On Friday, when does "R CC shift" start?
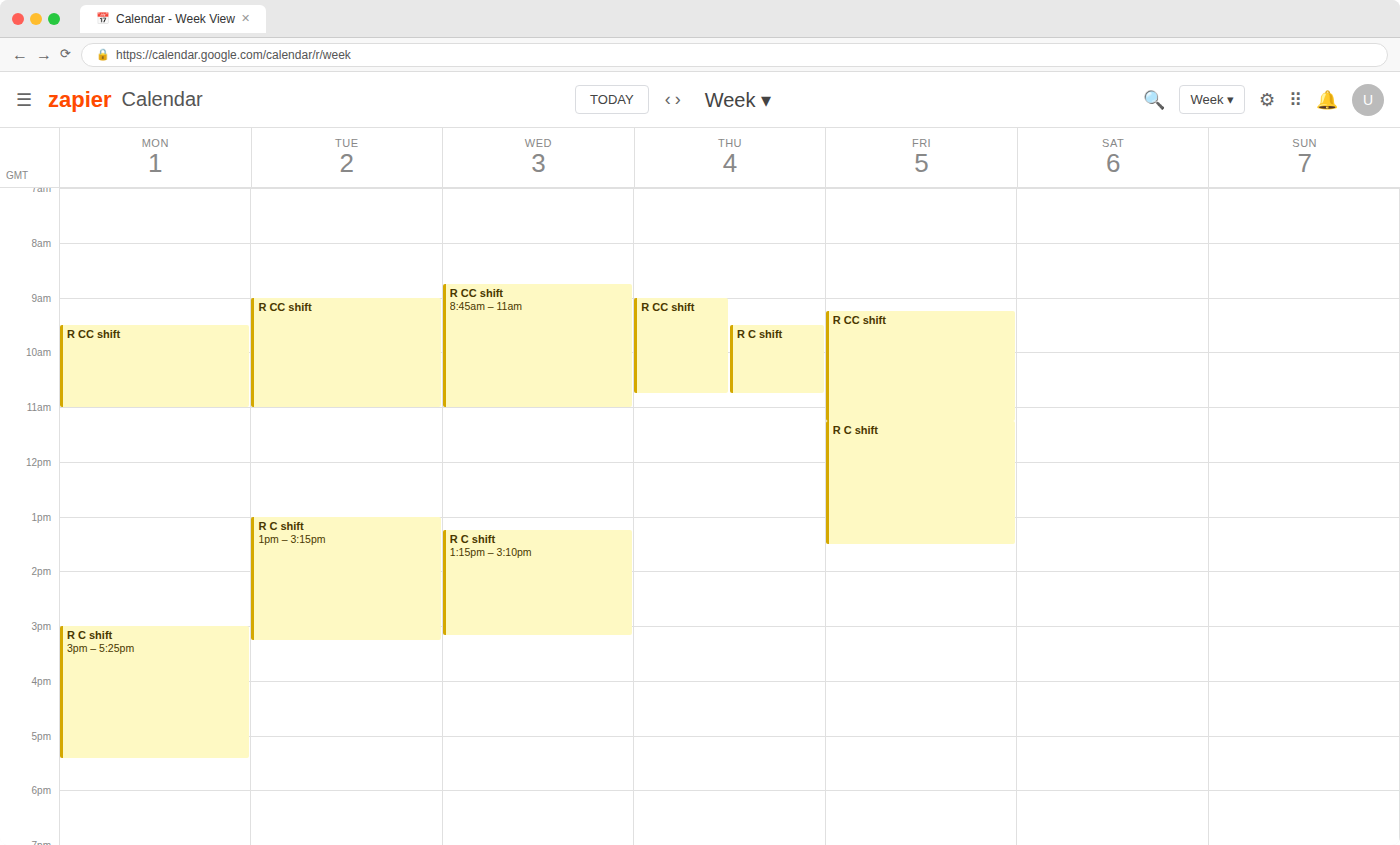
9:15 AM